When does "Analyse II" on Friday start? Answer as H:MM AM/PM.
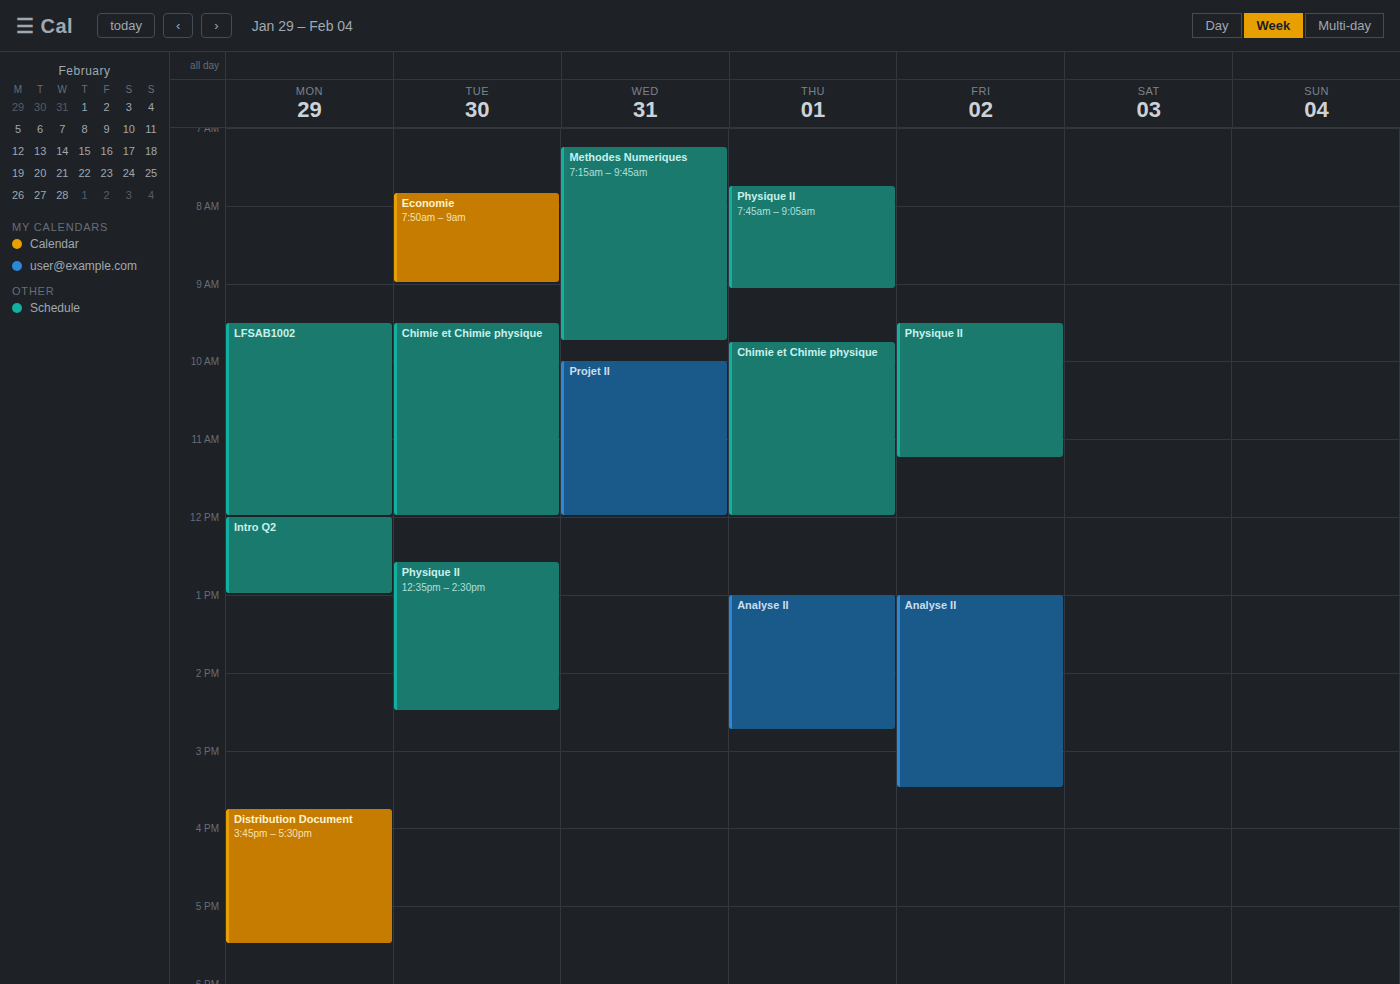
1:00 PM